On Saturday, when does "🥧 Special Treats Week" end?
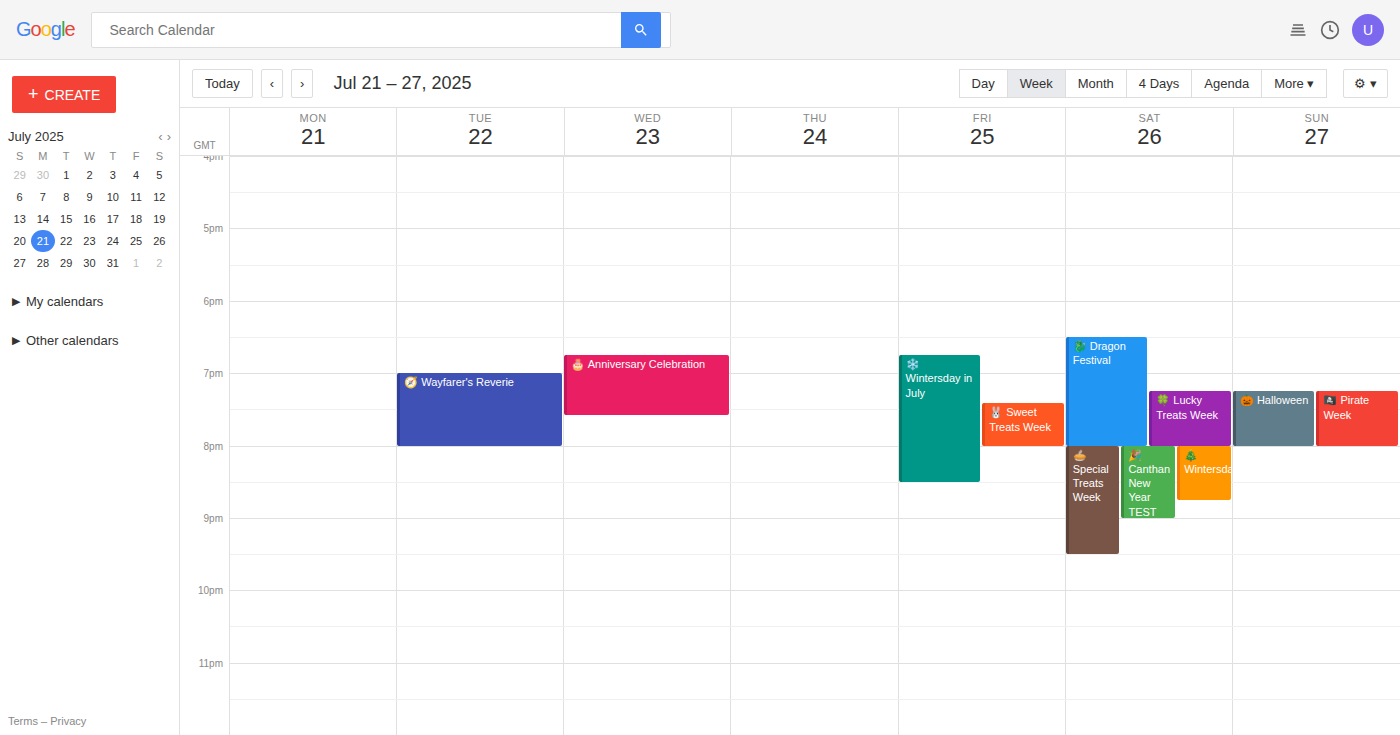
9:30 PM